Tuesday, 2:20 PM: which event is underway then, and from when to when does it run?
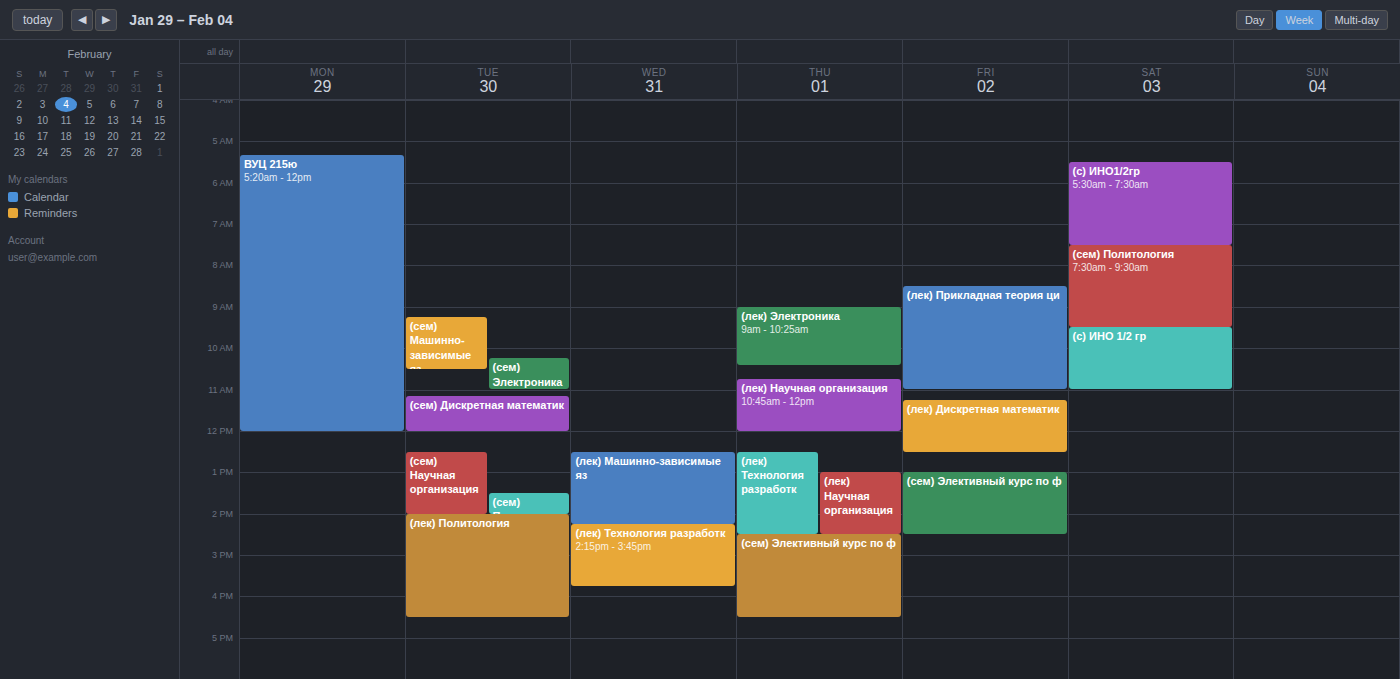
"(лек) Политология", 2:00 PM to 4:30 PM